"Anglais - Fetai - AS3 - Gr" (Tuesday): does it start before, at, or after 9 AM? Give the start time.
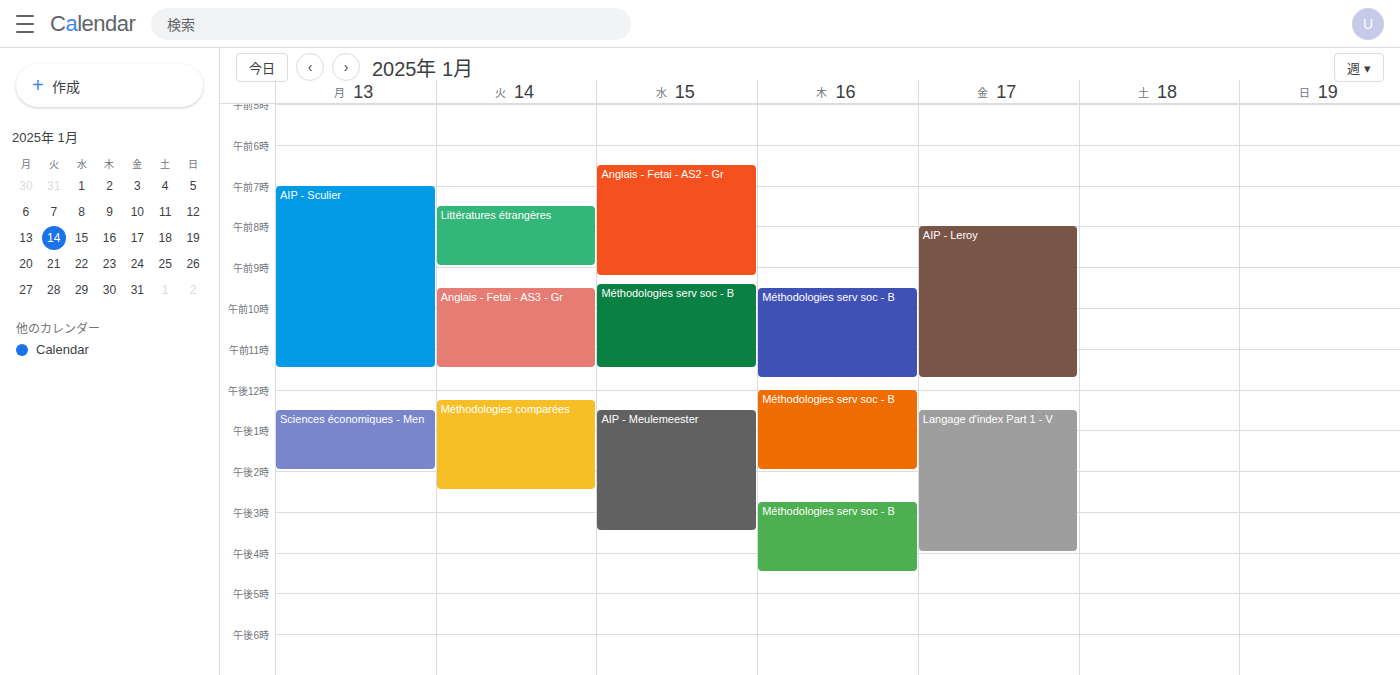
9:30 AM -- after 9 AM, 30 minutes below the 9 AM line.